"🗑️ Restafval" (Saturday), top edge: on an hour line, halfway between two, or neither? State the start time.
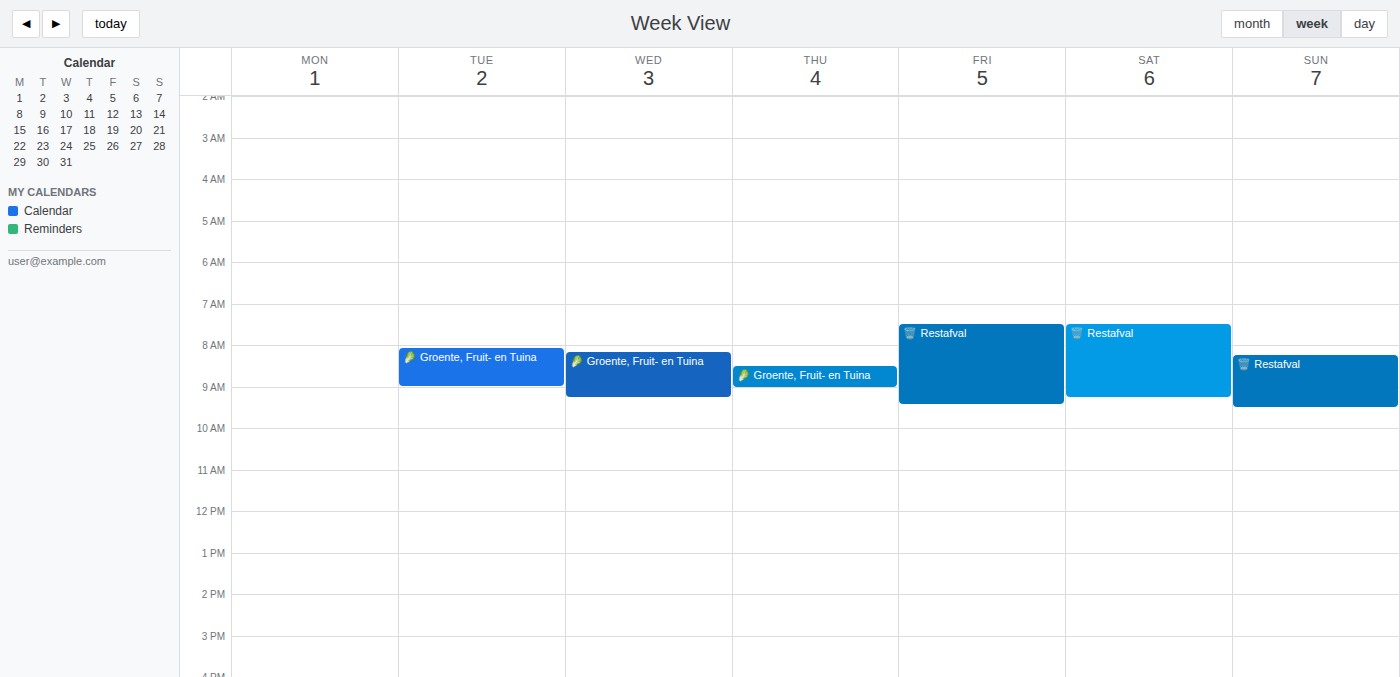
7:30 AM -- halfway between the 7 AM and 8 AM lines.